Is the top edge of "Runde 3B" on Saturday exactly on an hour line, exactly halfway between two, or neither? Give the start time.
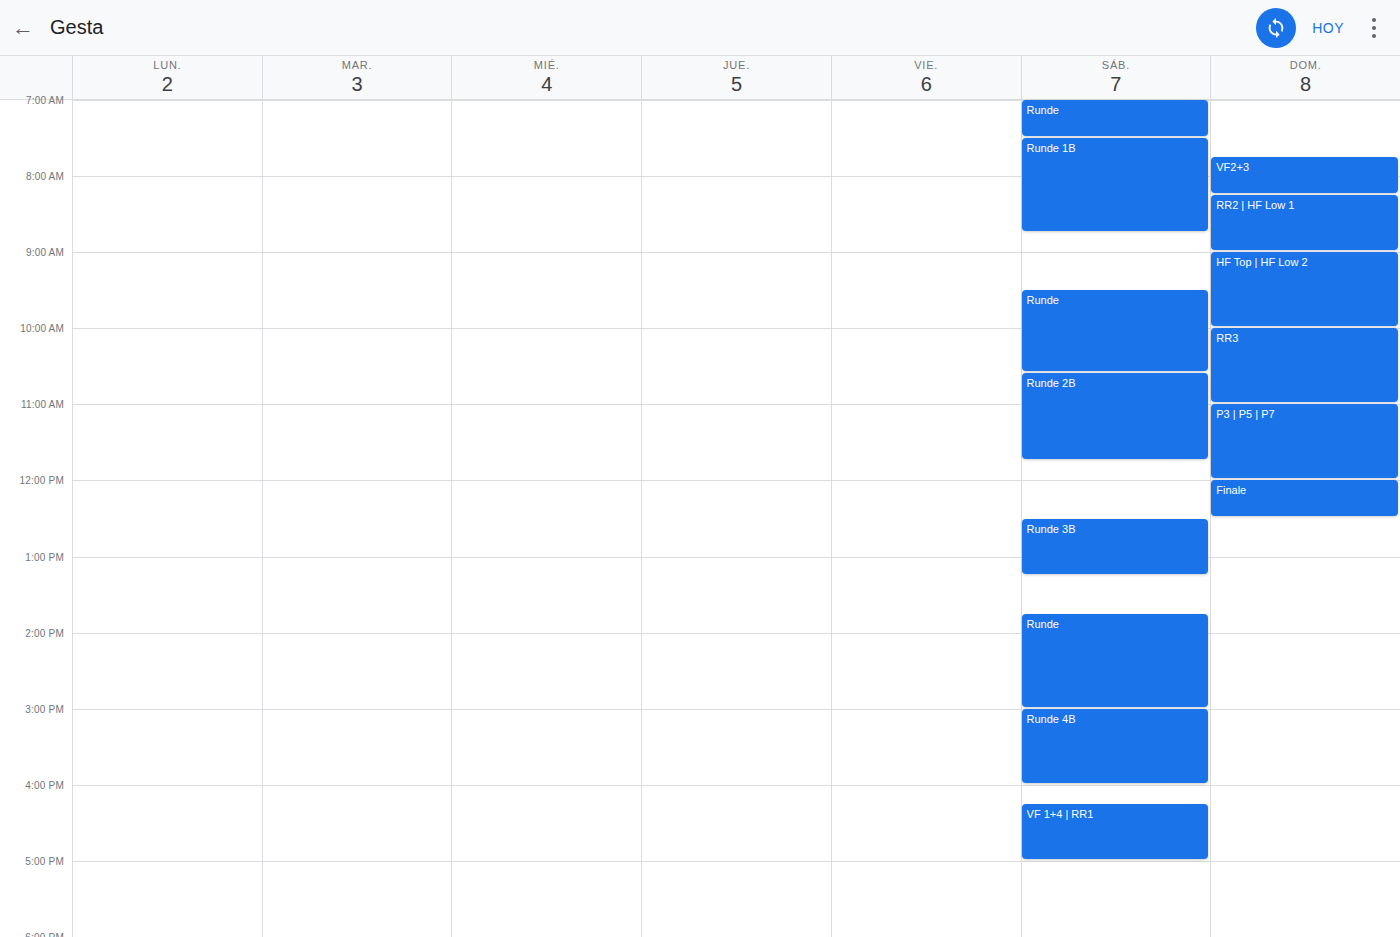
12:30 PM -- halfway between the 12 PM and 1 PM lines.